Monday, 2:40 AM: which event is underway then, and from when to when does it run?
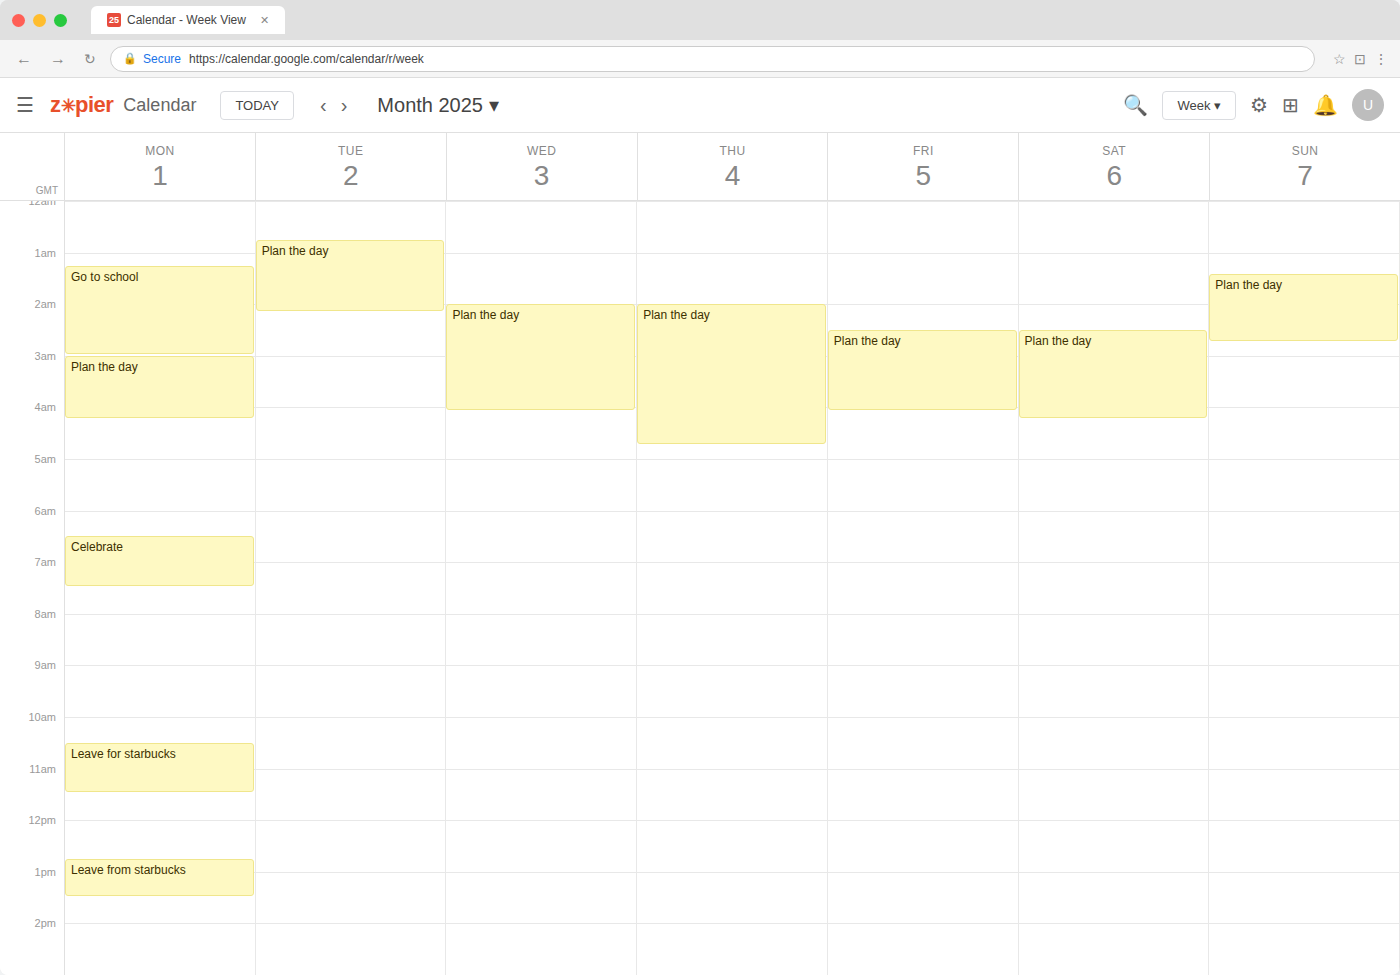
"Go to school", 1:15 AM to 3:00 AM